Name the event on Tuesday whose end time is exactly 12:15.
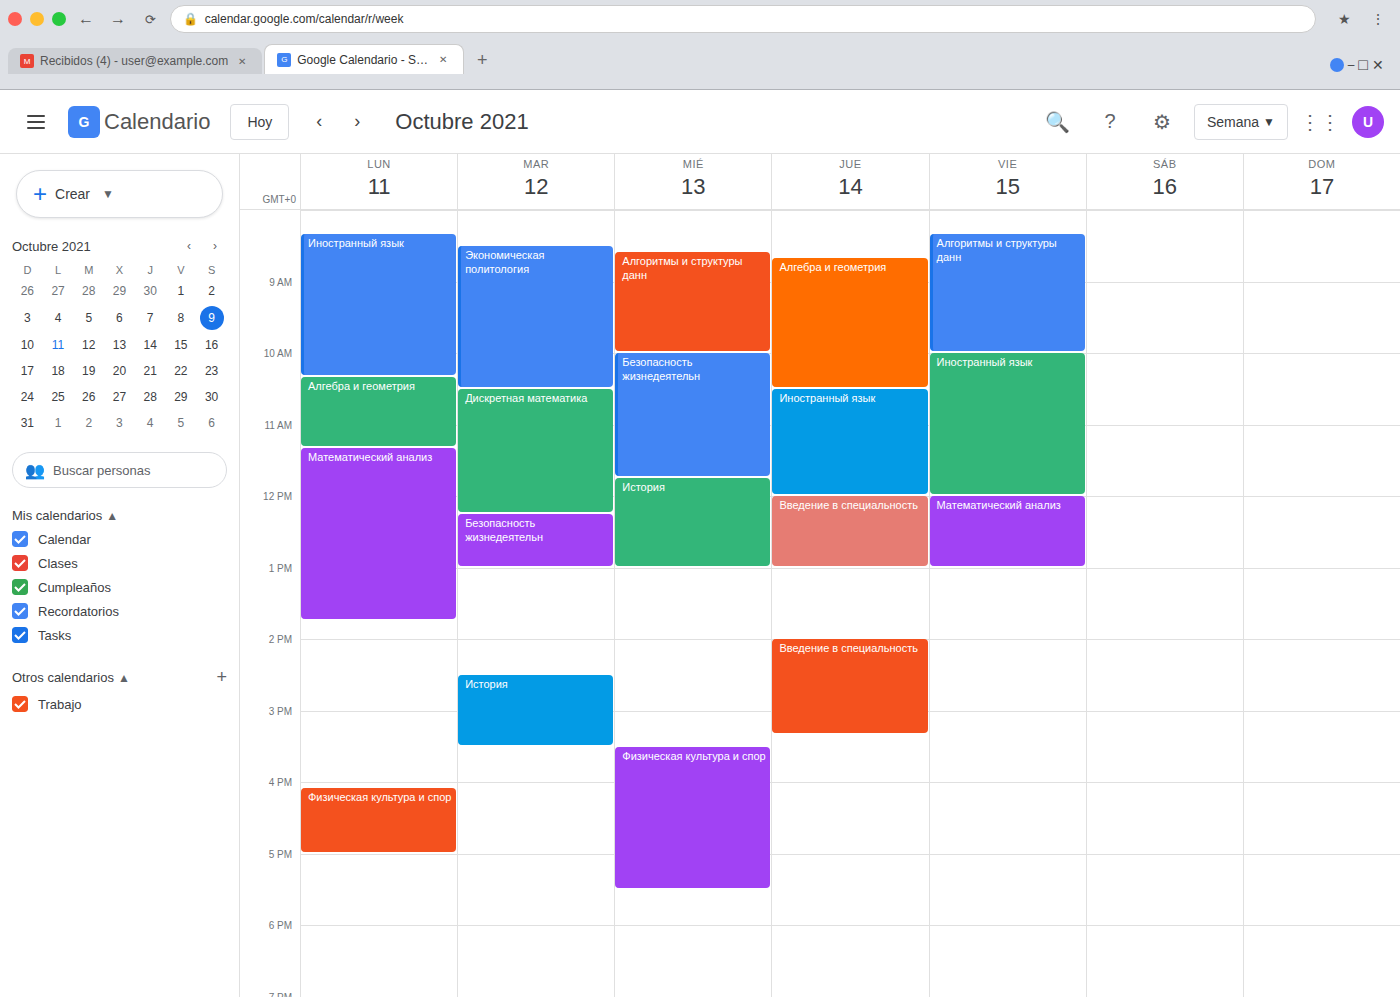
"Дискретная математика"